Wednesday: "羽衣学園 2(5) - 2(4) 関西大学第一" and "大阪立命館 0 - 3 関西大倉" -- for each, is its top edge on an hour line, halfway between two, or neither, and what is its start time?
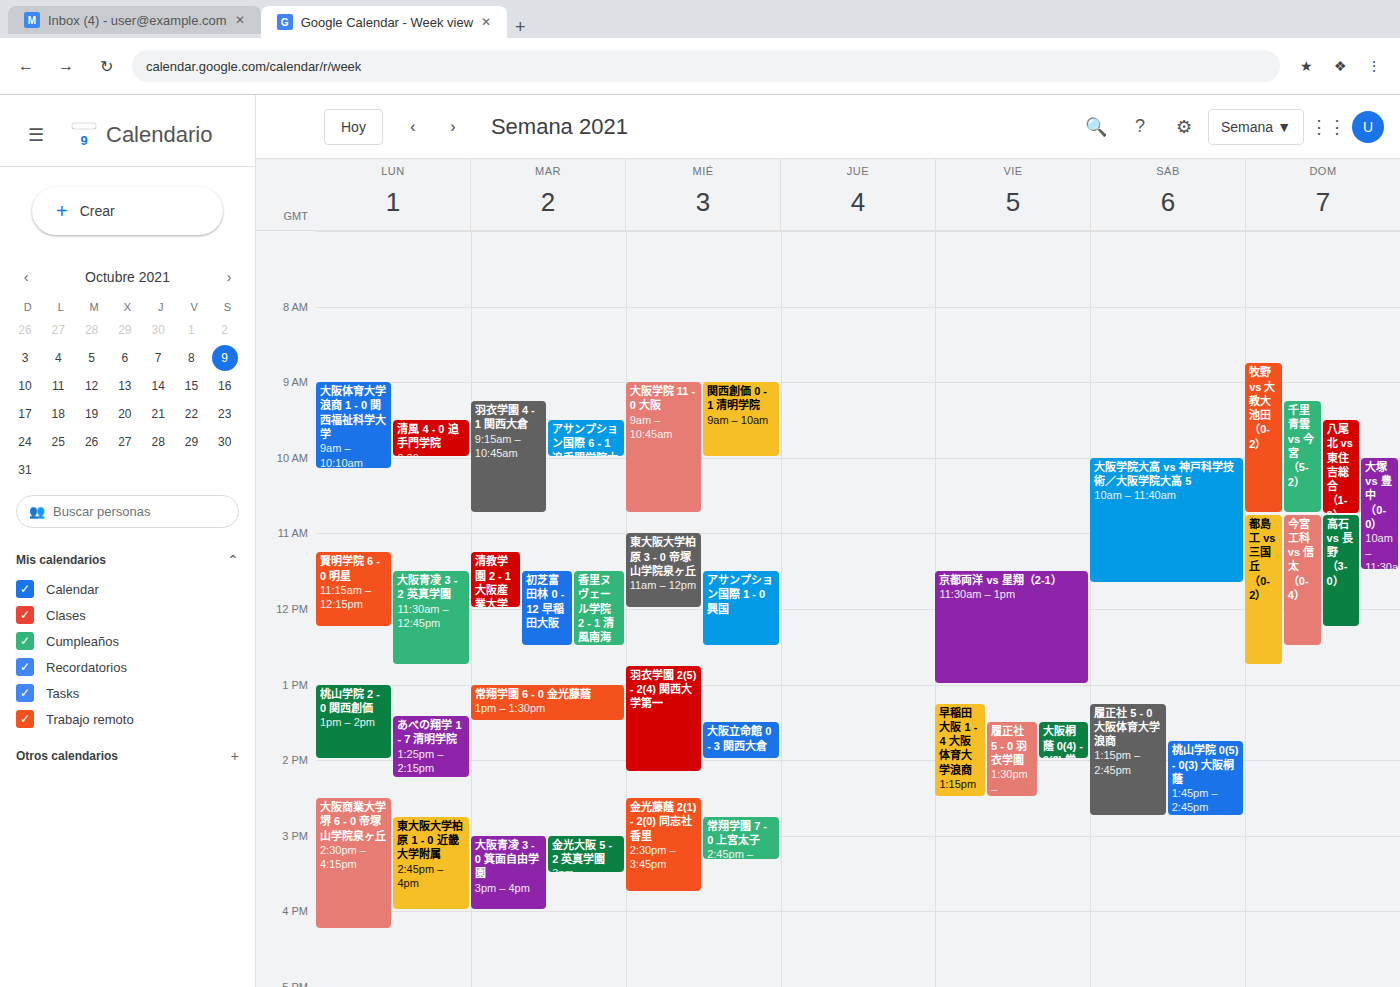
"羽衣学園 2(5) - 2(4) 関西大学第一": 12:45, neither: three quarters of the way from the 12:00 line to the 13:00 line. "大阪立命館 0 - 3 関西大倉": 13:30, halfway between the 13:00 and 14:00 lines.